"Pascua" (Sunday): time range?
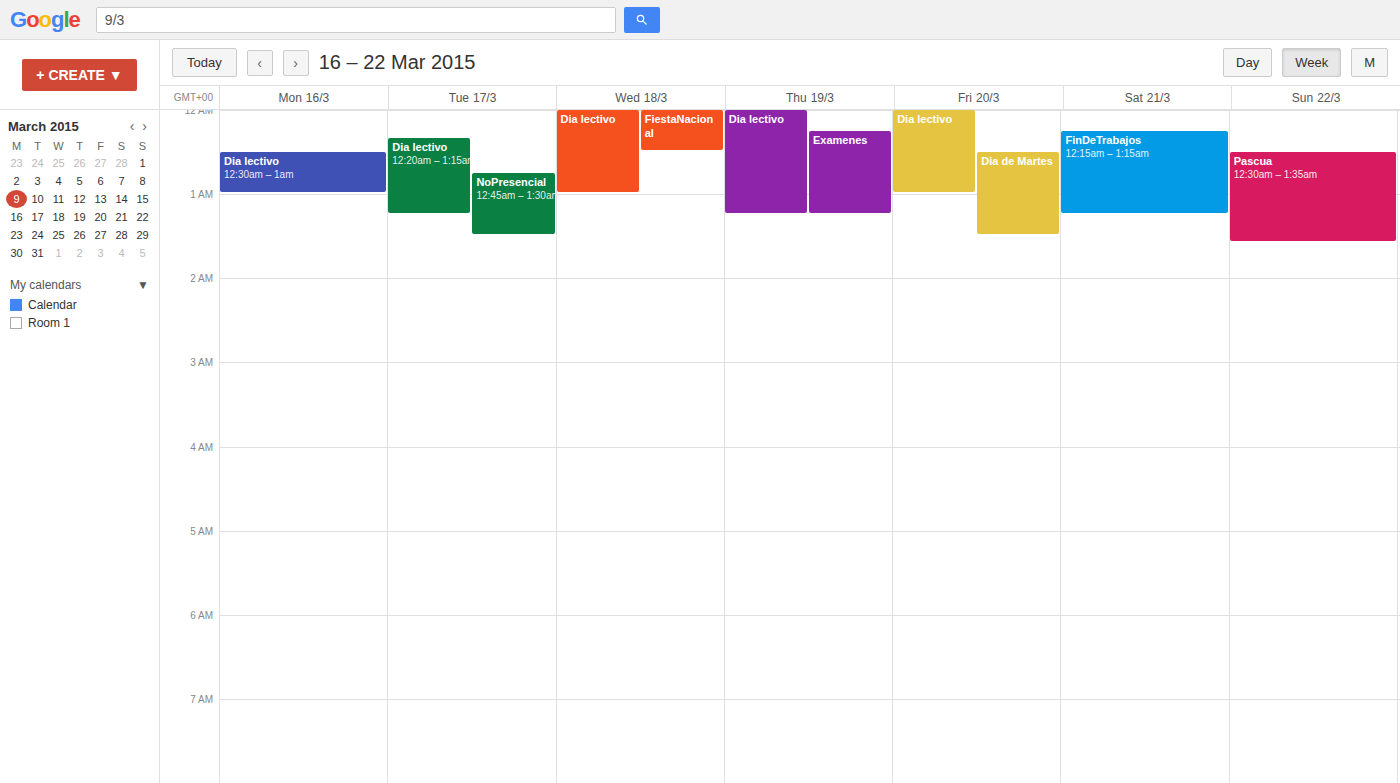
00:30 to 01:35